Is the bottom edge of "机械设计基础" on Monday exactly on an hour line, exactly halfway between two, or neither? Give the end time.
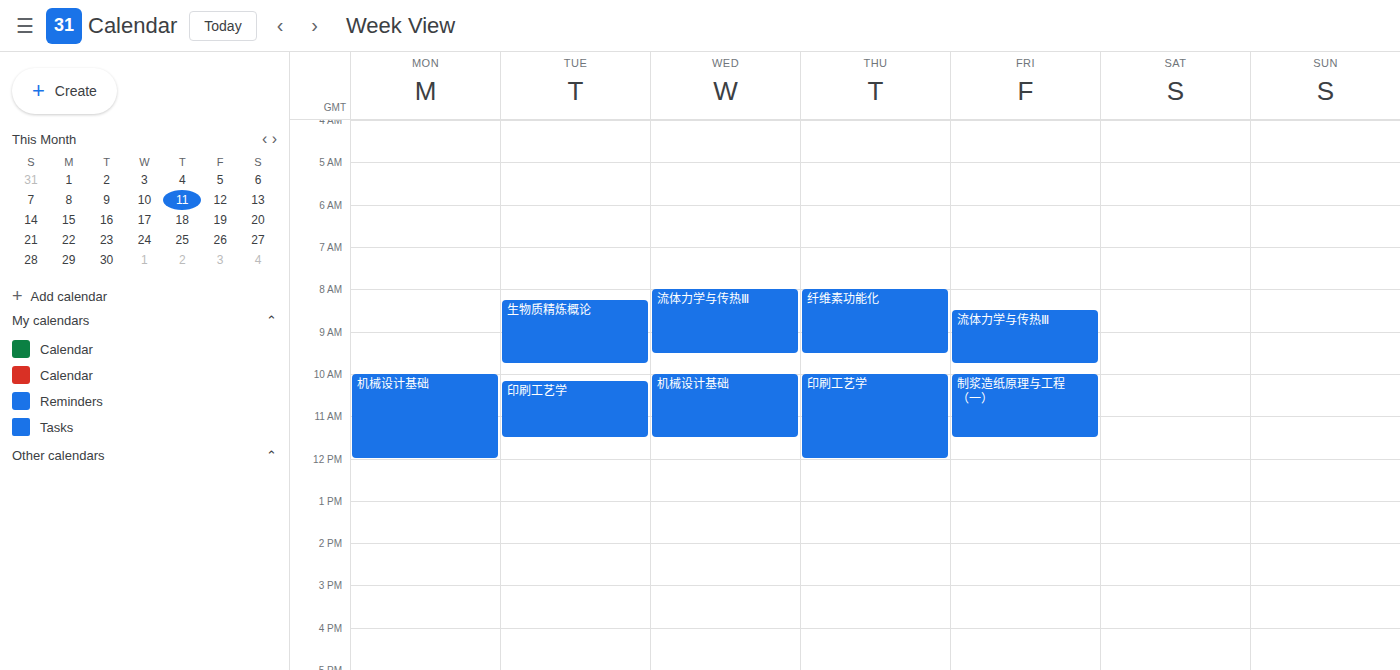
12:00 PM -- exactly on the 12 PM line.